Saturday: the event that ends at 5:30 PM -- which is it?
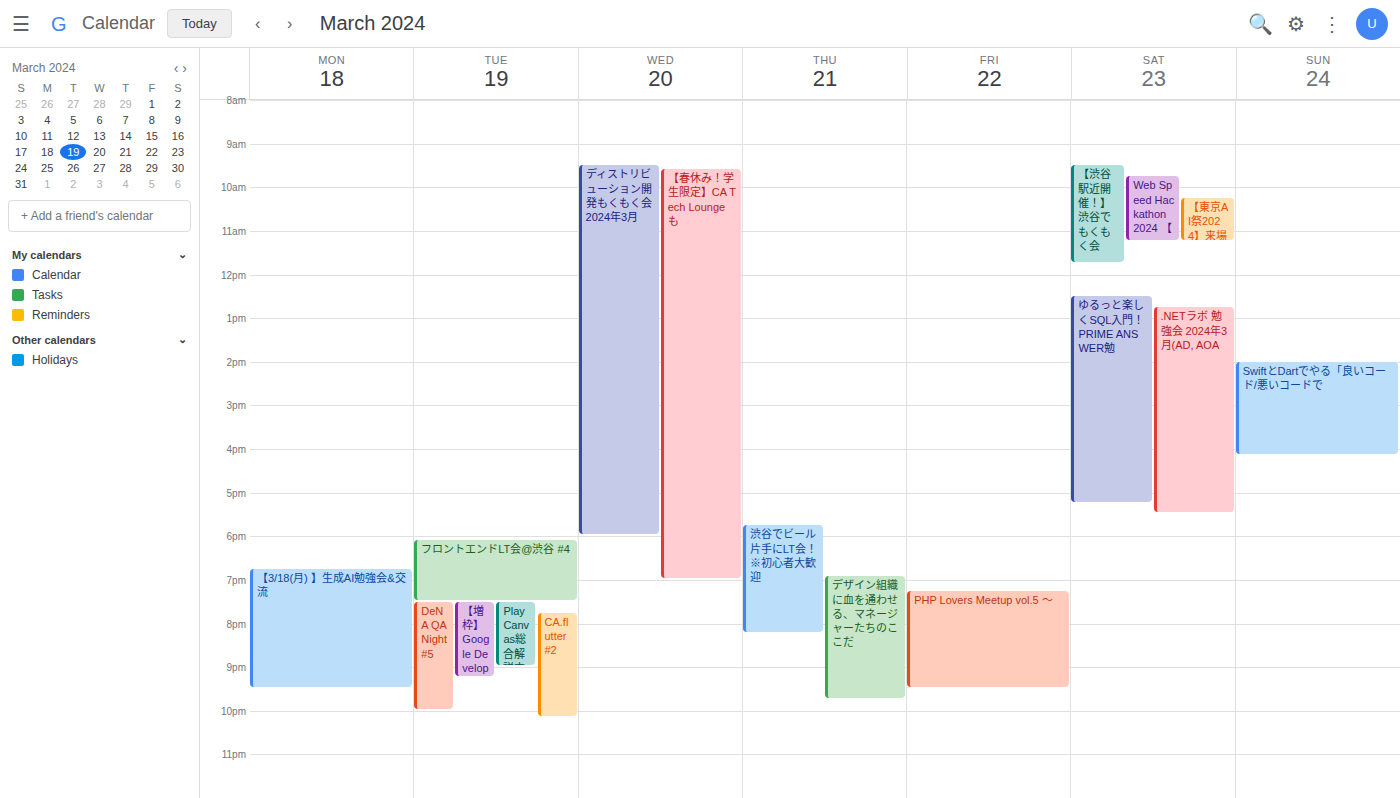
".NETラボ 勉強会 2024年3月(AD, AOA"